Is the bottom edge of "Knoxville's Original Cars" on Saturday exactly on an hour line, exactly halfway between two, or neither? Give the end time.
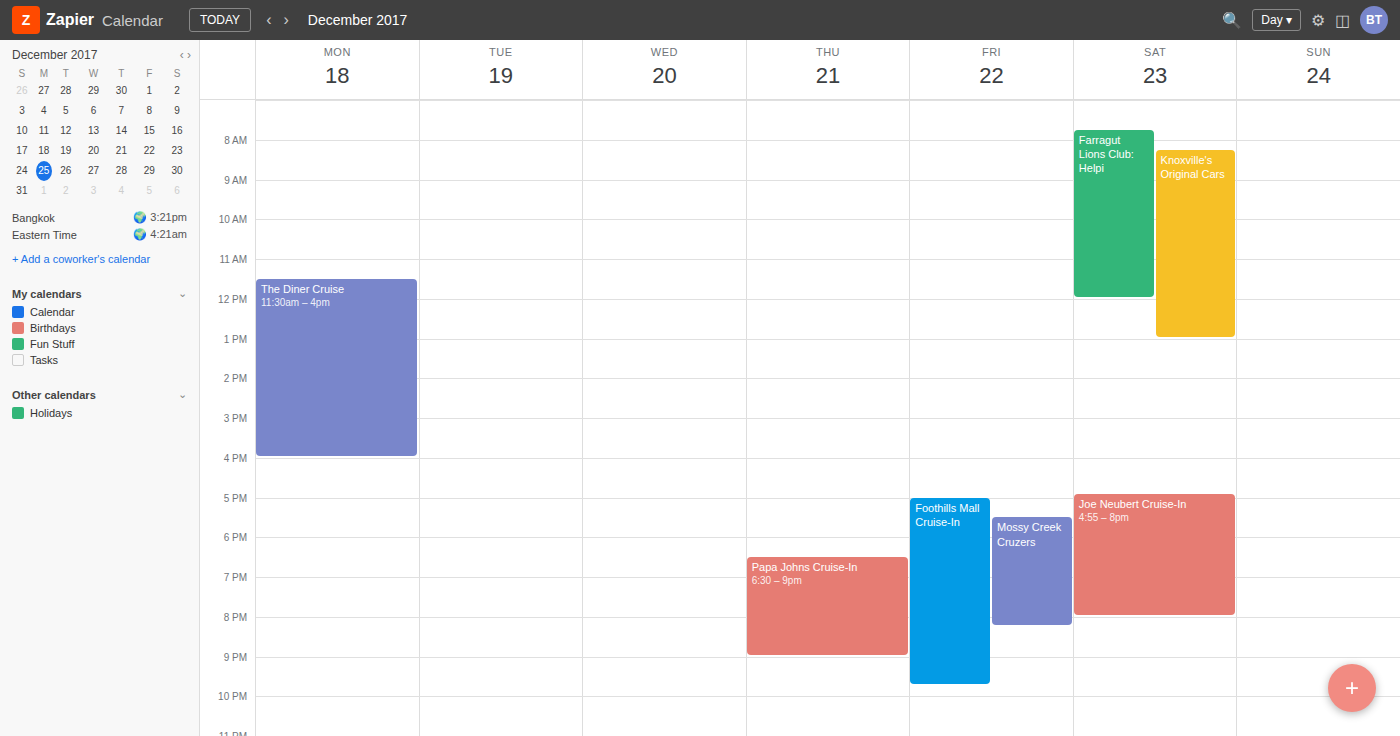
1:00 PM -- exactly on the 1 PM line.